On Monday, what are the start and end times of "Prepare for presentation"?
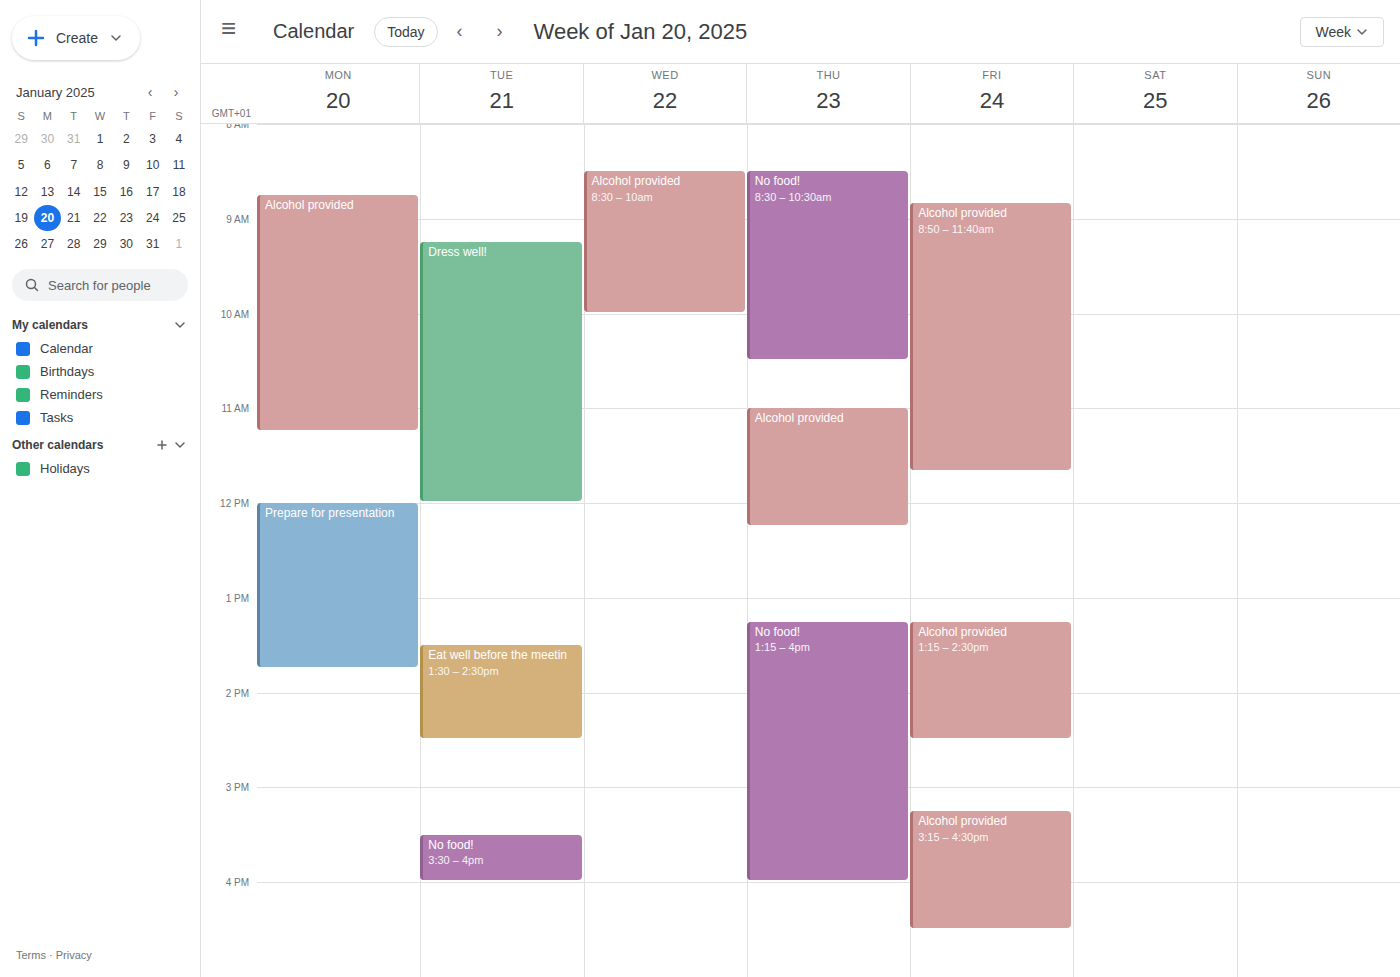
12:00 PM to 1:45 PM